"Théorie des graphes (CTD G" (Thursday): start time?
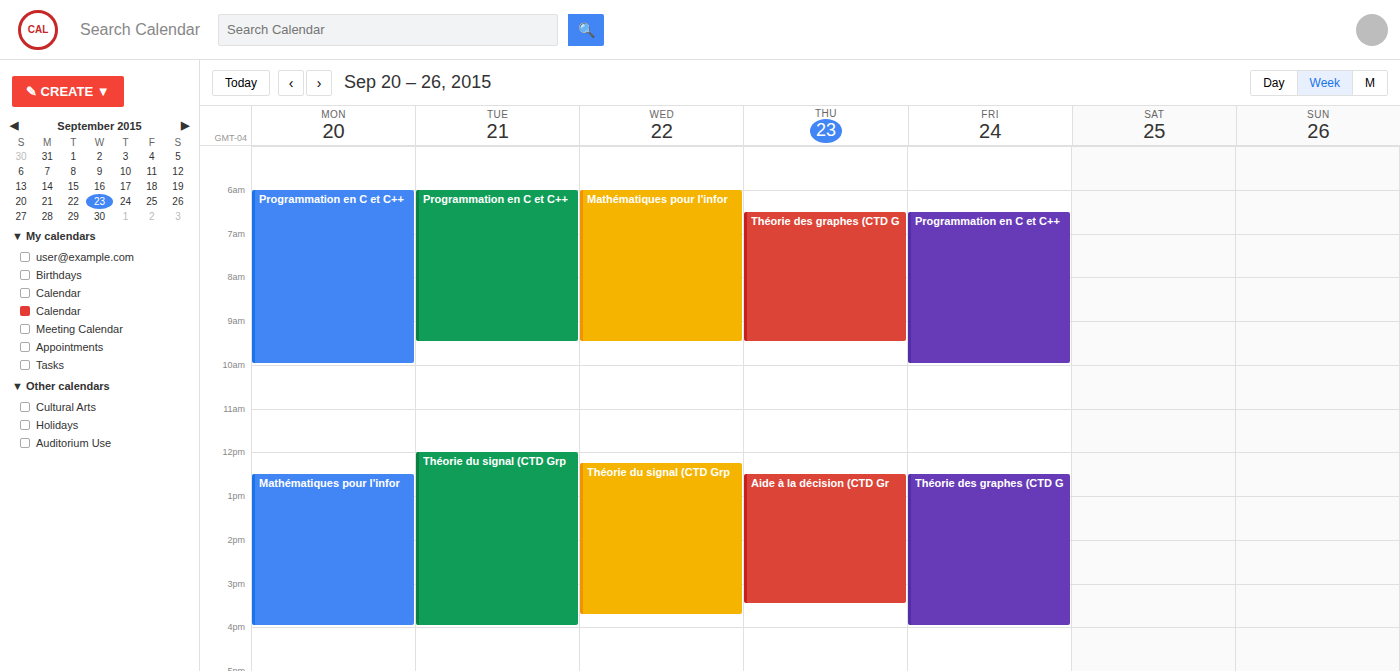
6:30 AM